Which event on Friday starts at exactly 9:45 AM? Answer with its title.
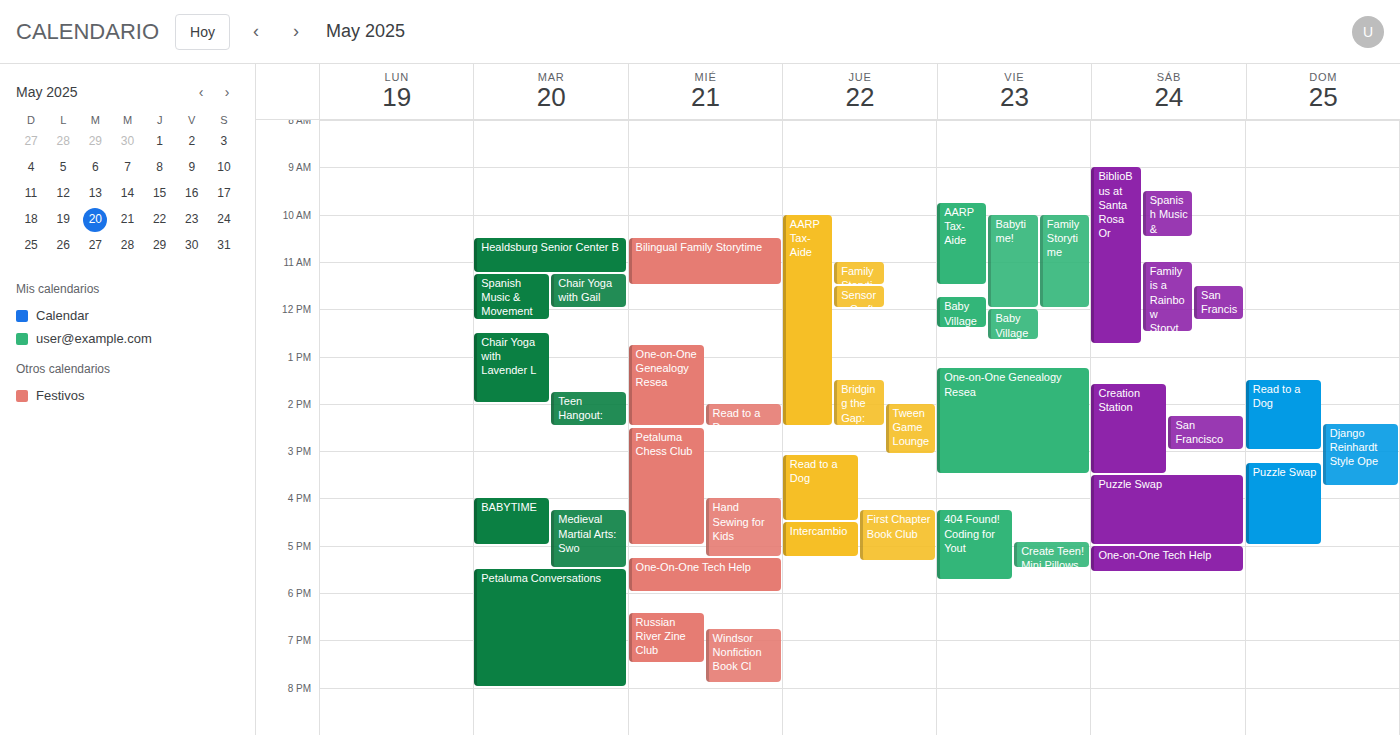
"AARP Tax-Aide"